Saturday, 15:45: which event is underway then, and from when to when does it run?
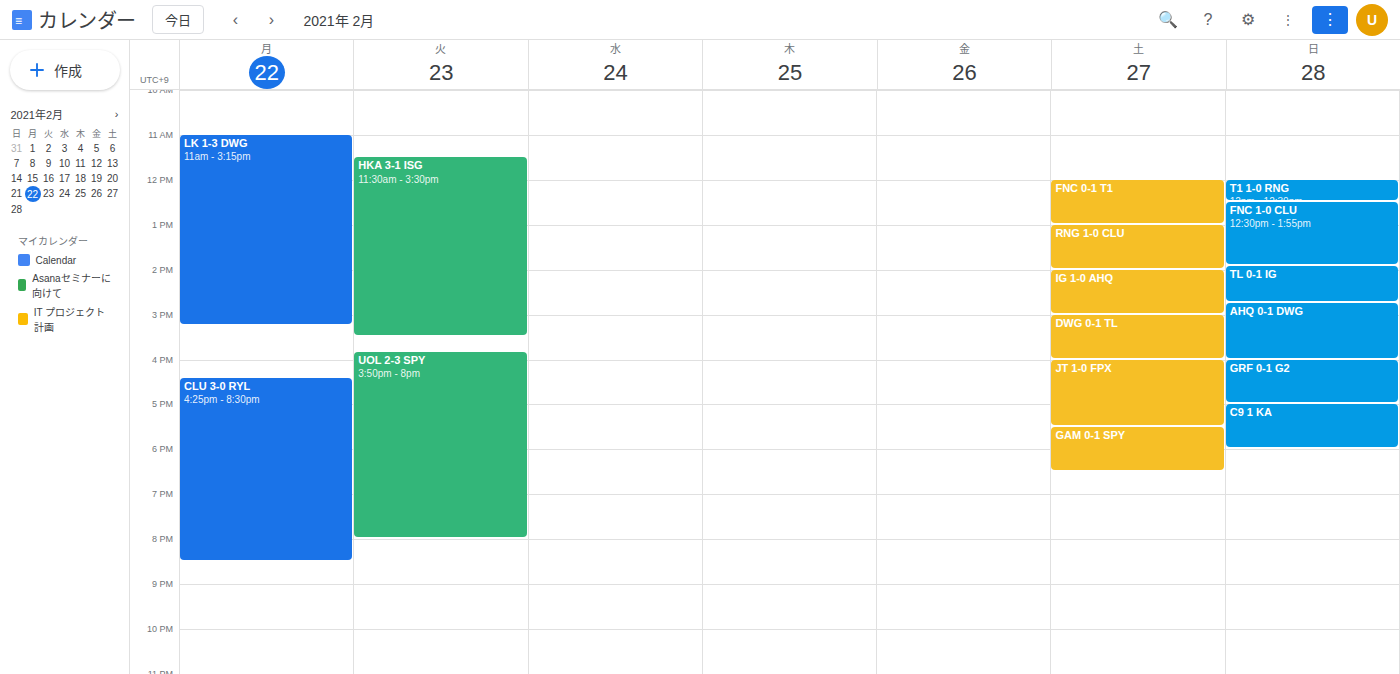
"DWG 0-1 TL", 15:00 to 16:00